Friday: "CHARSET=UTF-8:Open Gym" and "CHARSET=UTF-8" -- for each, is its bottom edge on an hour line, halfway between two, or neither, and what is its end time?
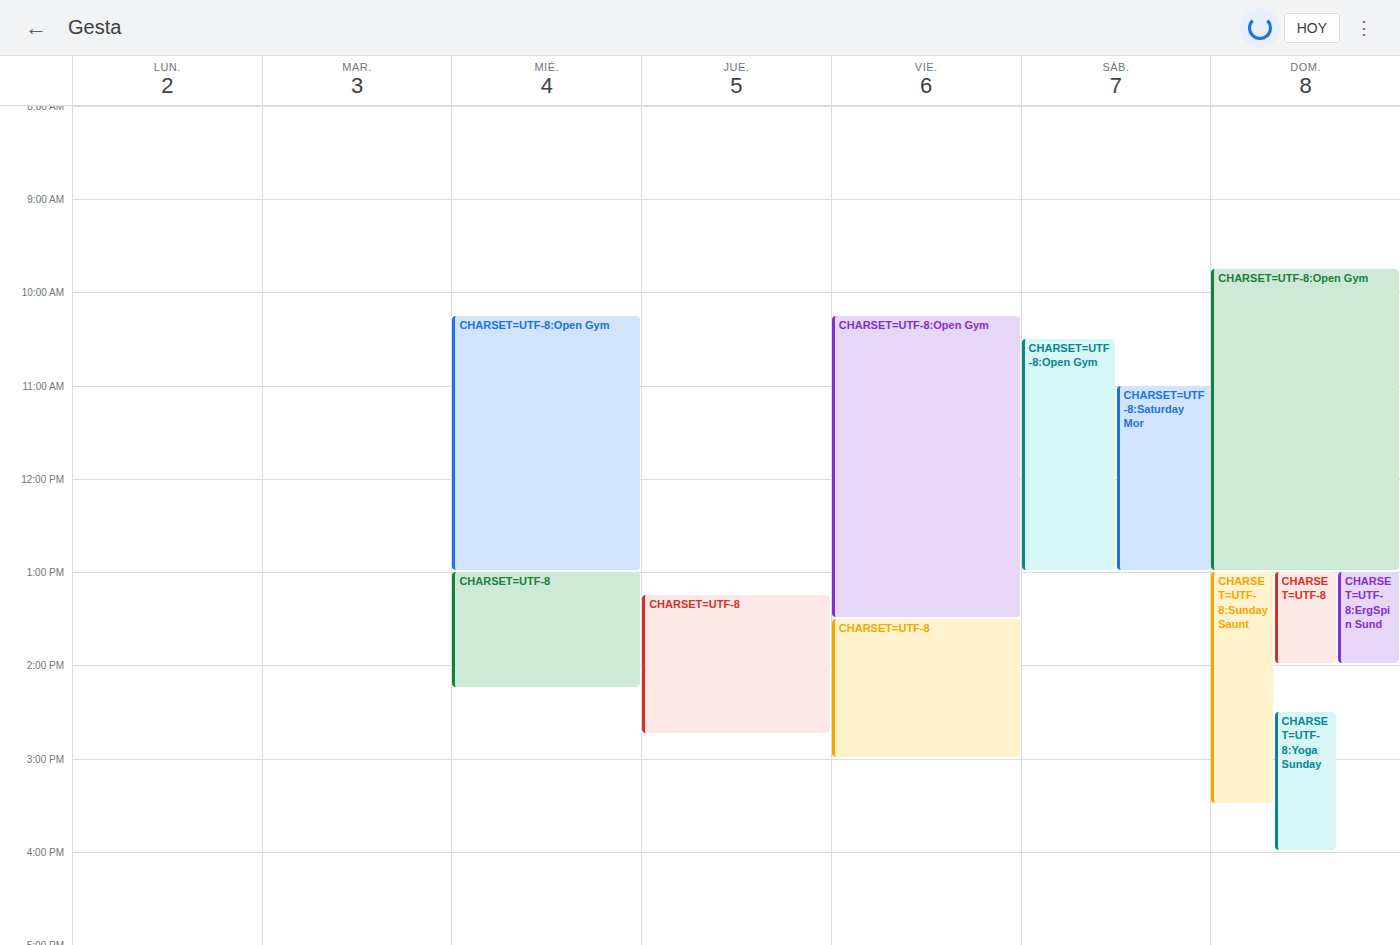
"CHARSET=UTF-8:Open Gym": 1:30 PM, halfway between the 1 PM and 2 PM lines. "CHARSET=UTF-8": 3:00 PM, exactly on the 3 PM line.